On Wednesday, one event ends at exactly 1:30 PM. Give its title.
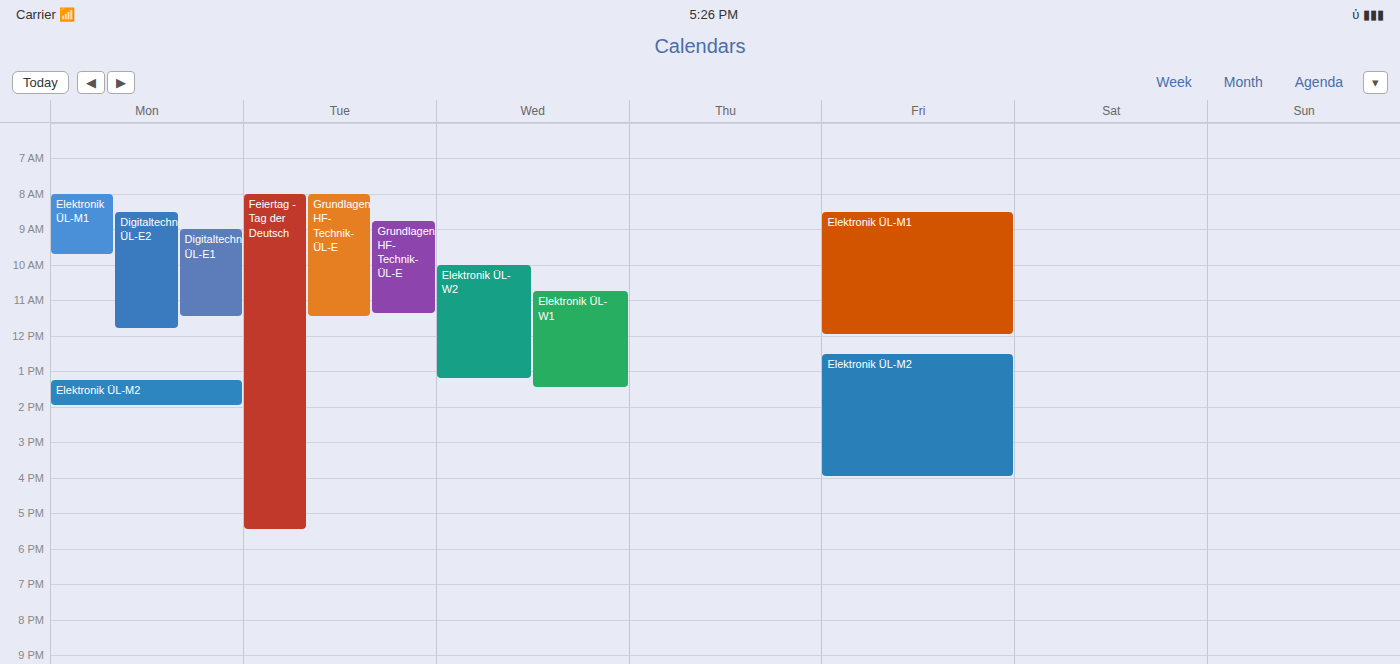
"Elektronik ÜL-W1"